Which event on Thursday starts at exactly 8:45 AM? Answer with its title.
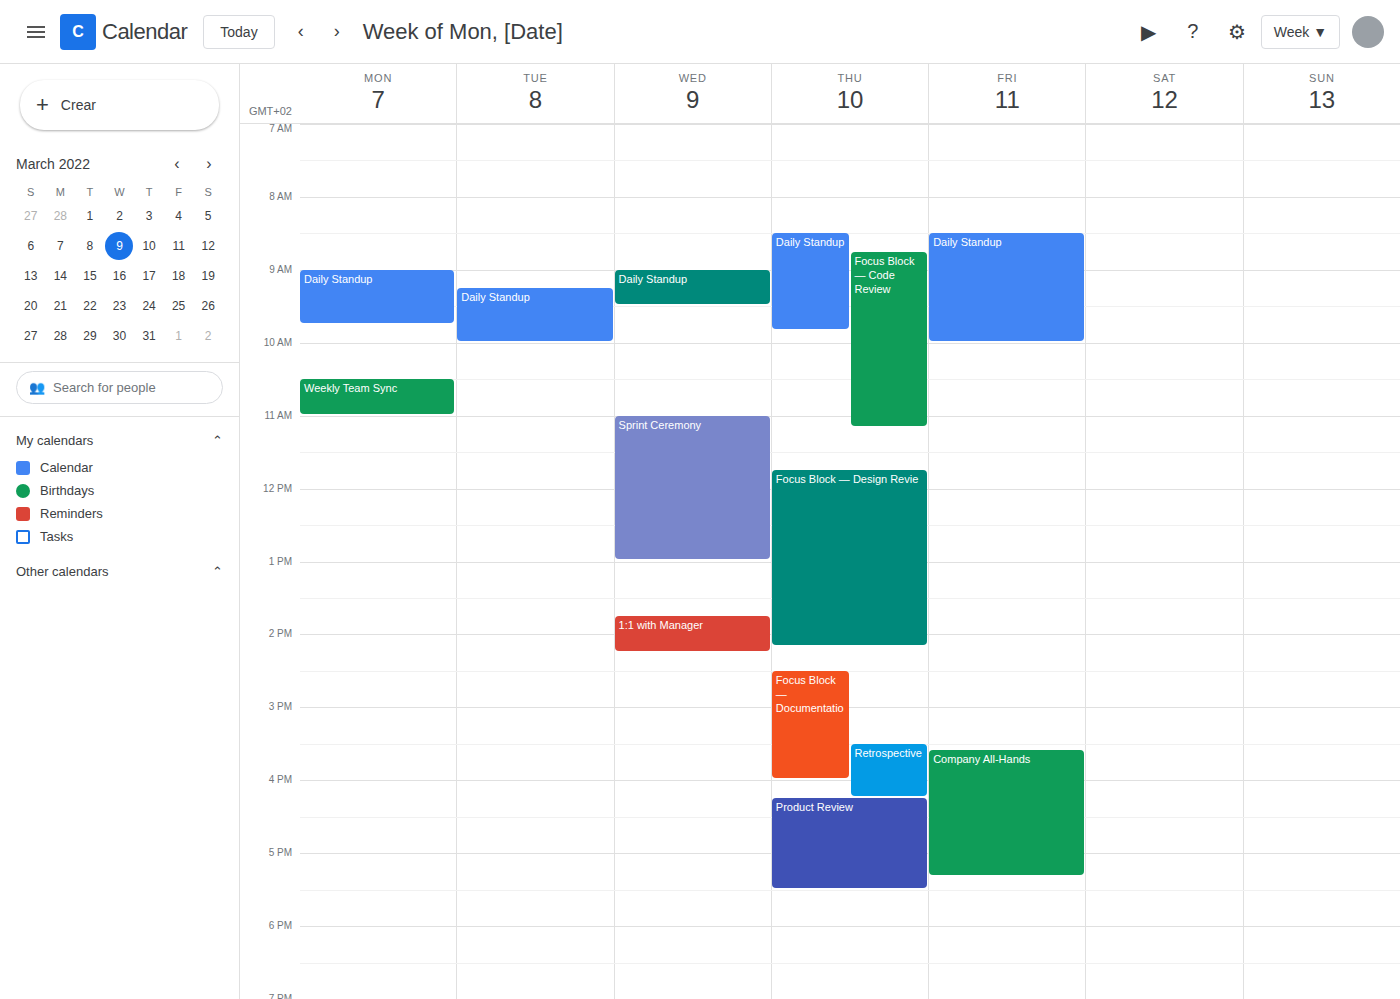
"Focus Block — Code Review"